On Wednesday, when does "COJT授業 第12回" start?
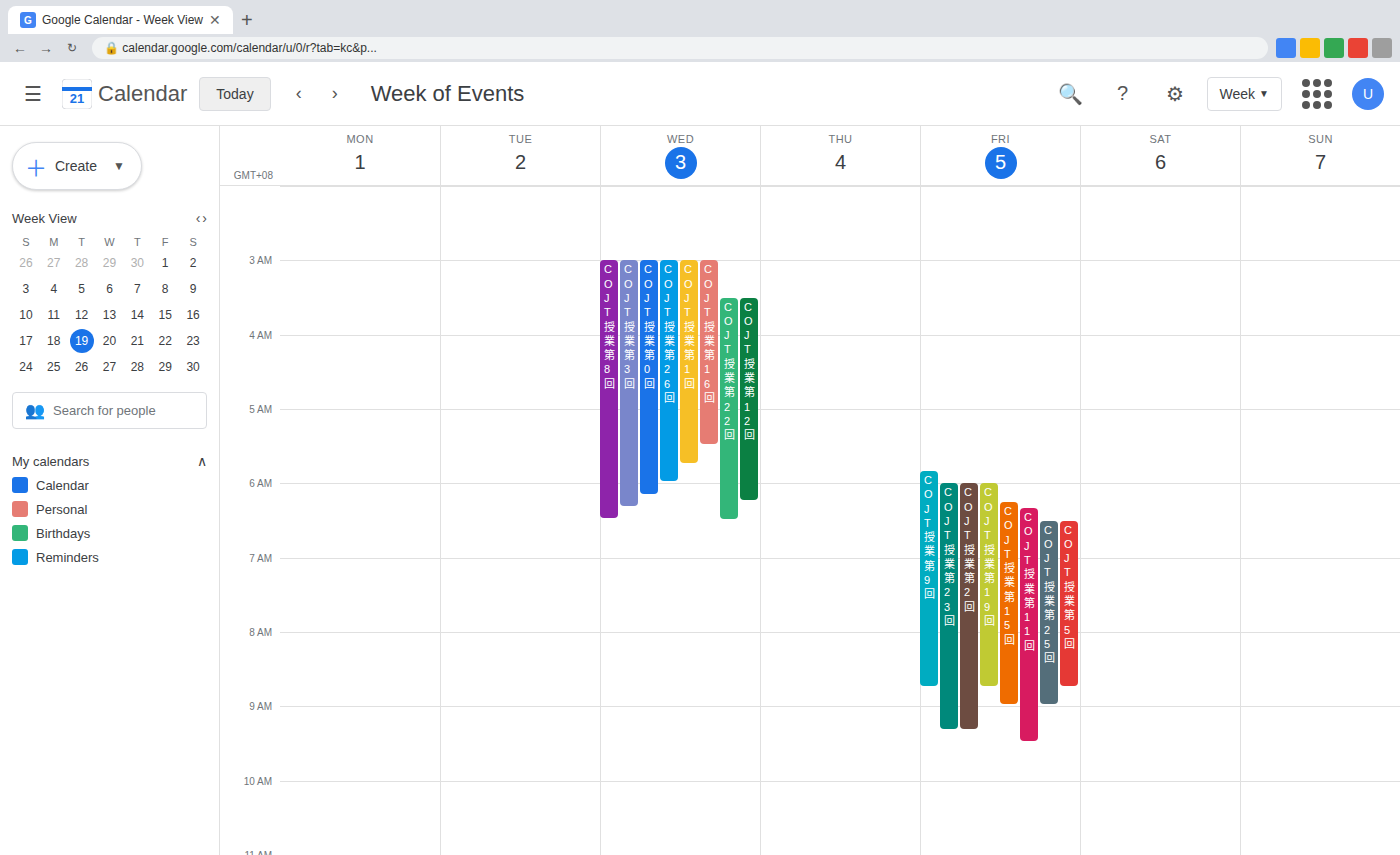
3:30 AM